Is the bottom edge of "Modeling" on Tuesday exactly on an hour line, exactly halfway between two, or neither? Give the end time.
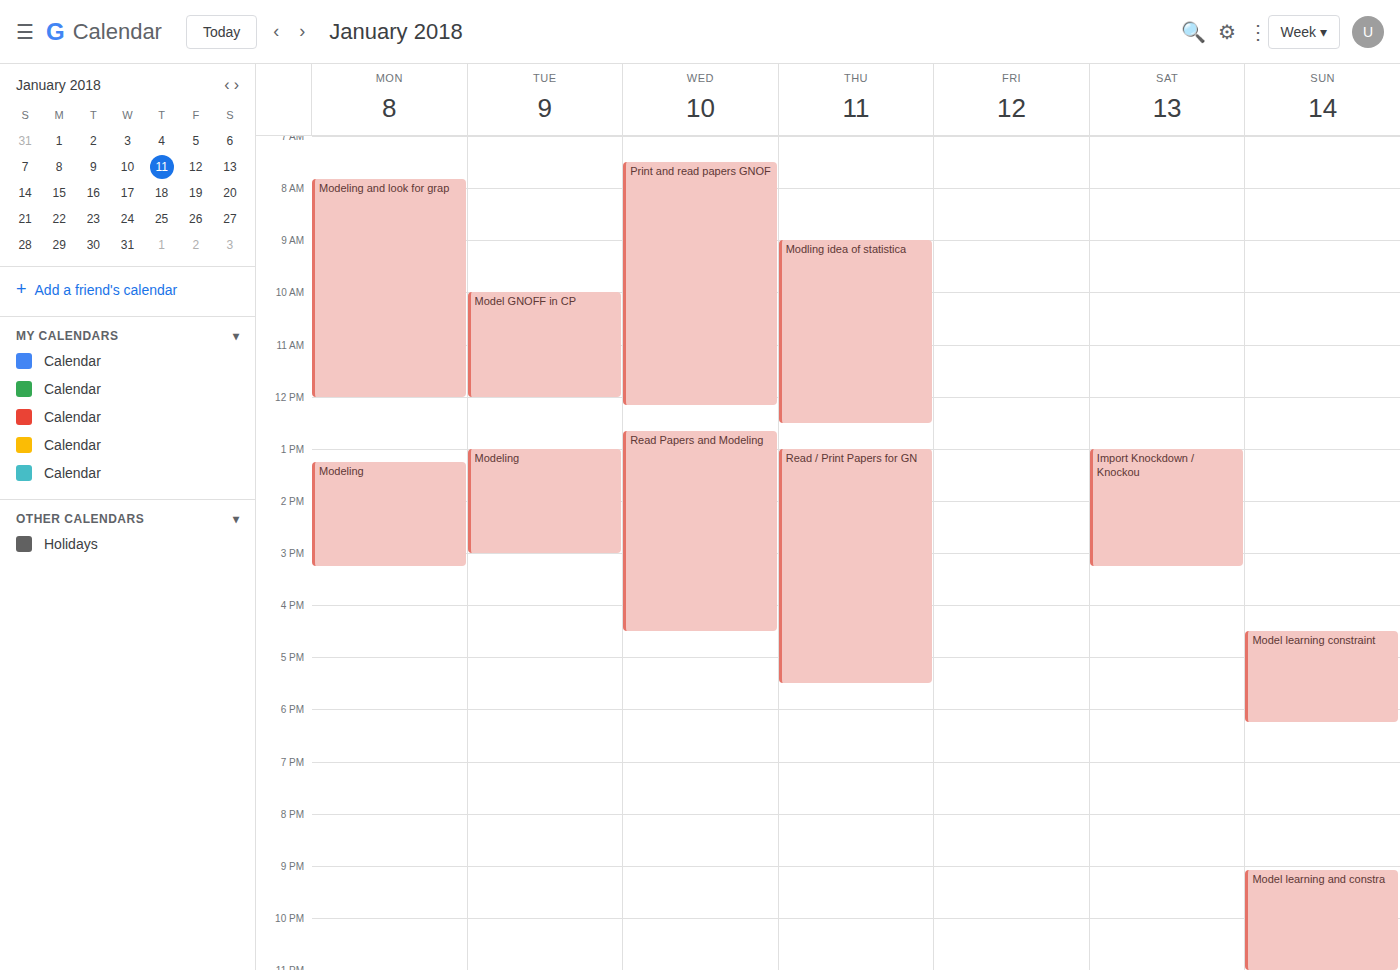
3:00 PM -- exactly on the 3 PM line.